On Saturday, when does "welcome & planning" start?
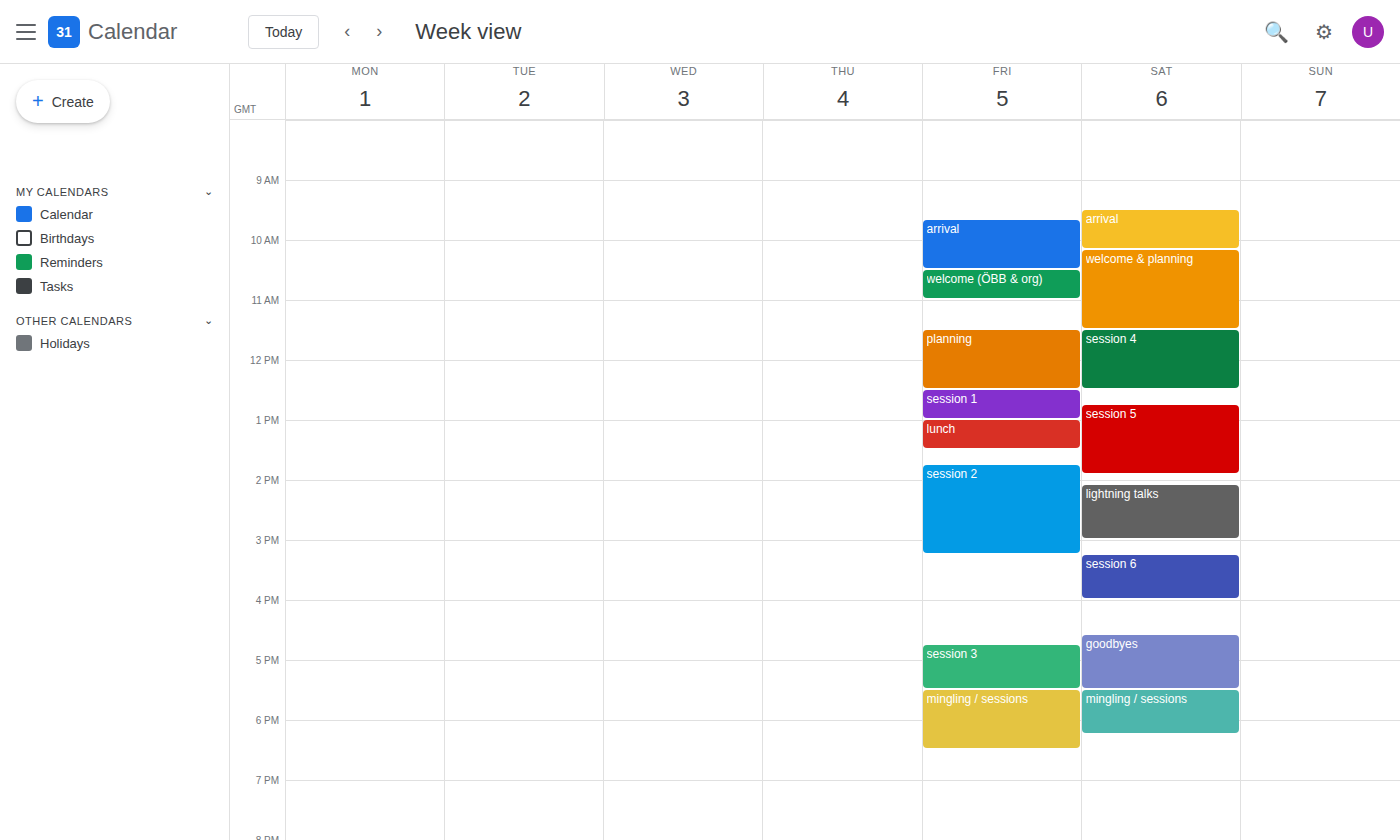
10:10 AM